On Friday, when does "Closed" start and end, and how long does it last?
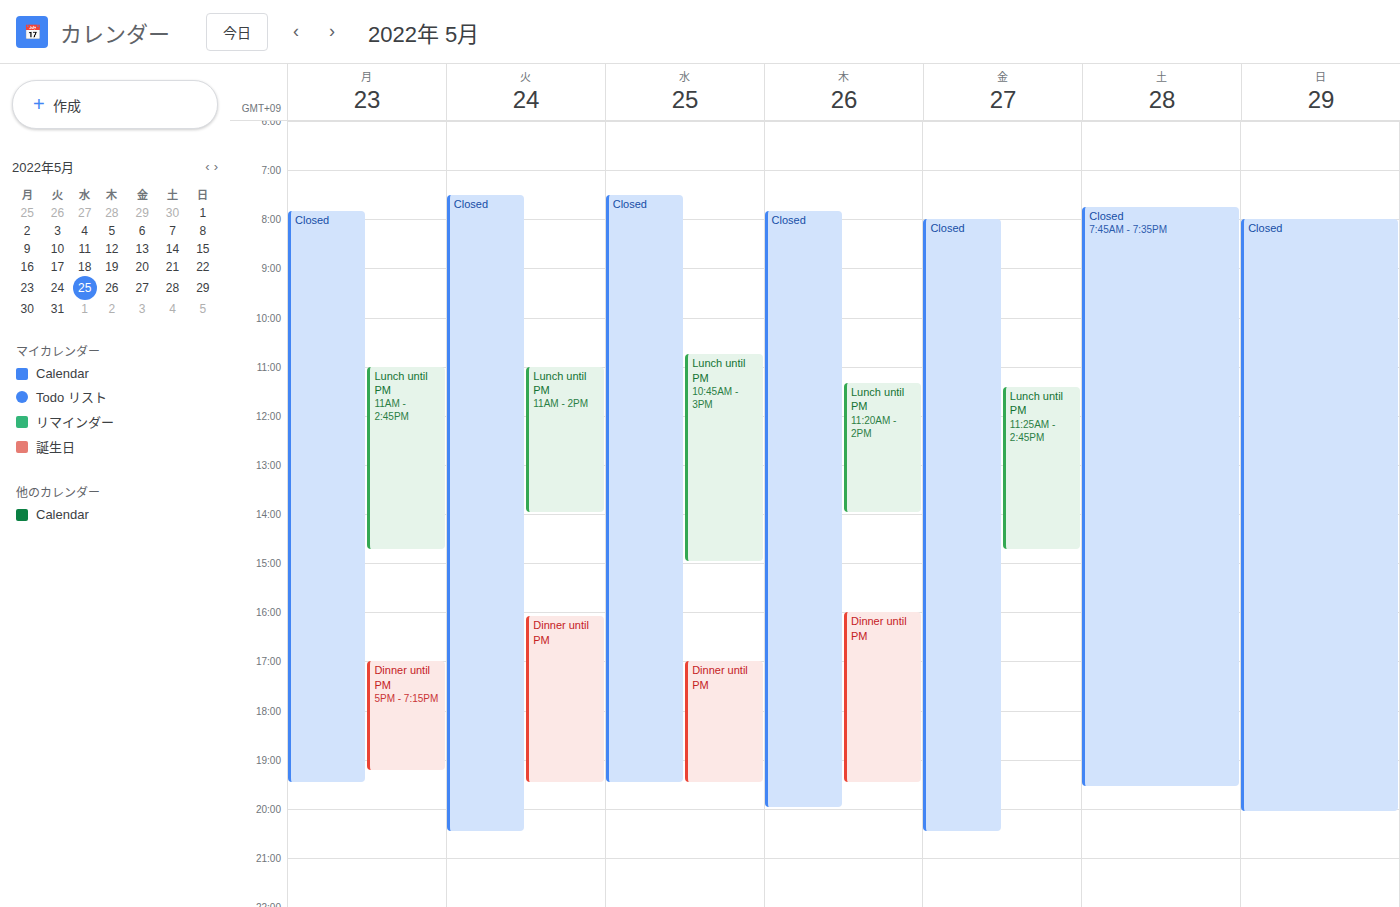
8:00 AM to 8:30 PM, 12 hours 30 minutes